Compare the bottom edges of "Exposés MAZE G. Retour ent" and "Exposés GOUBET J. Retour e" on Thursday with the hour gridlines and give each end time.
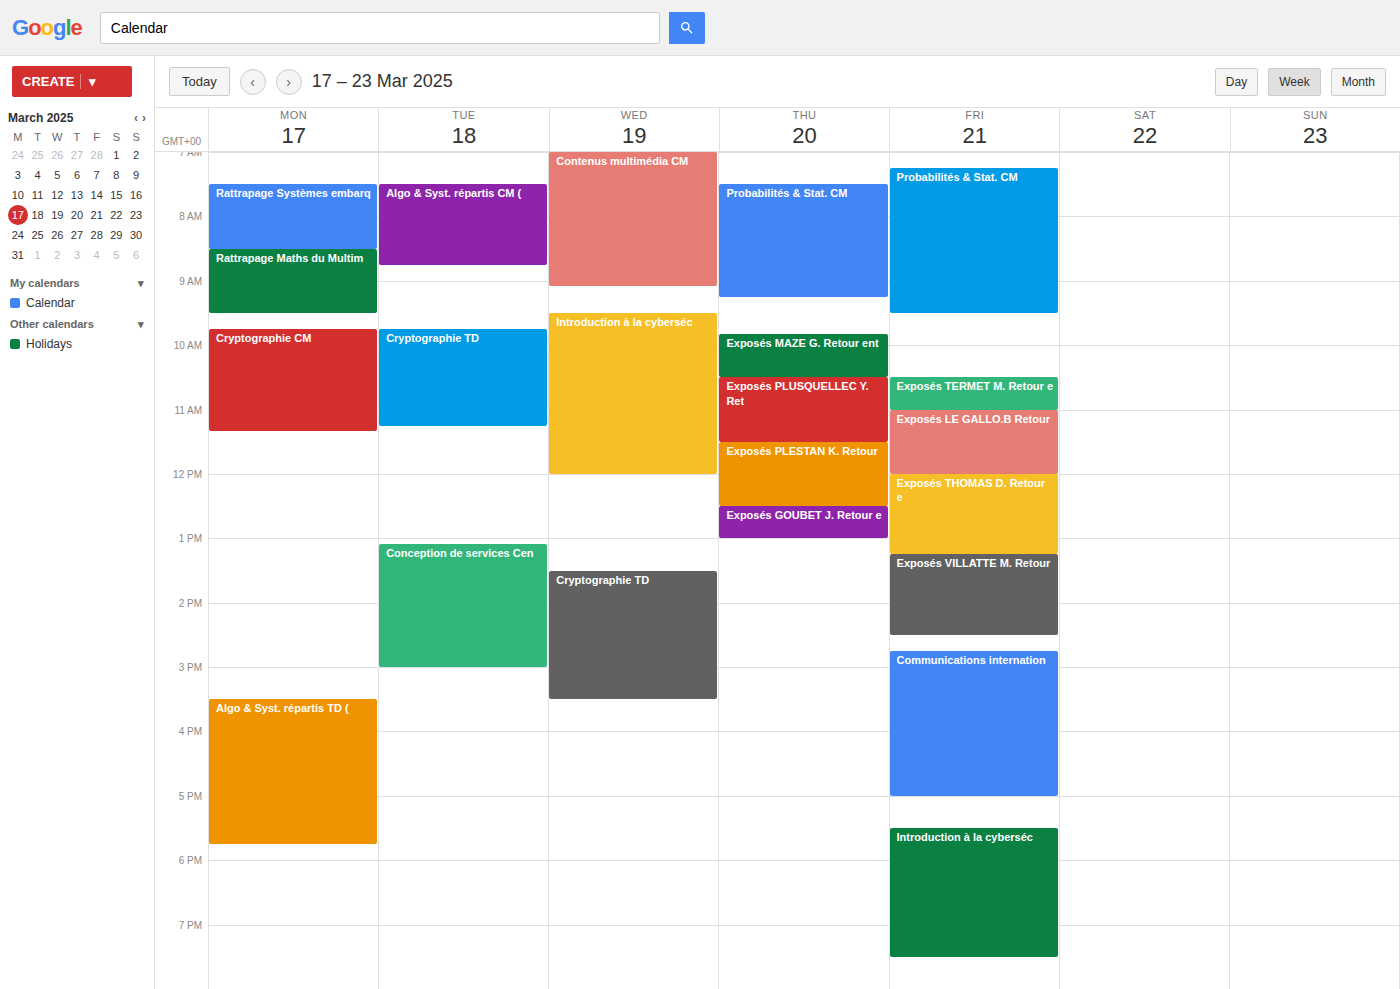
"Exposés MAZE G. Retour ent": 10:30, halfway between the 10:00 and 11:00 lines. "Exposés GOUBET J. Retour e": 13:00, exactly on the 13:00 line.